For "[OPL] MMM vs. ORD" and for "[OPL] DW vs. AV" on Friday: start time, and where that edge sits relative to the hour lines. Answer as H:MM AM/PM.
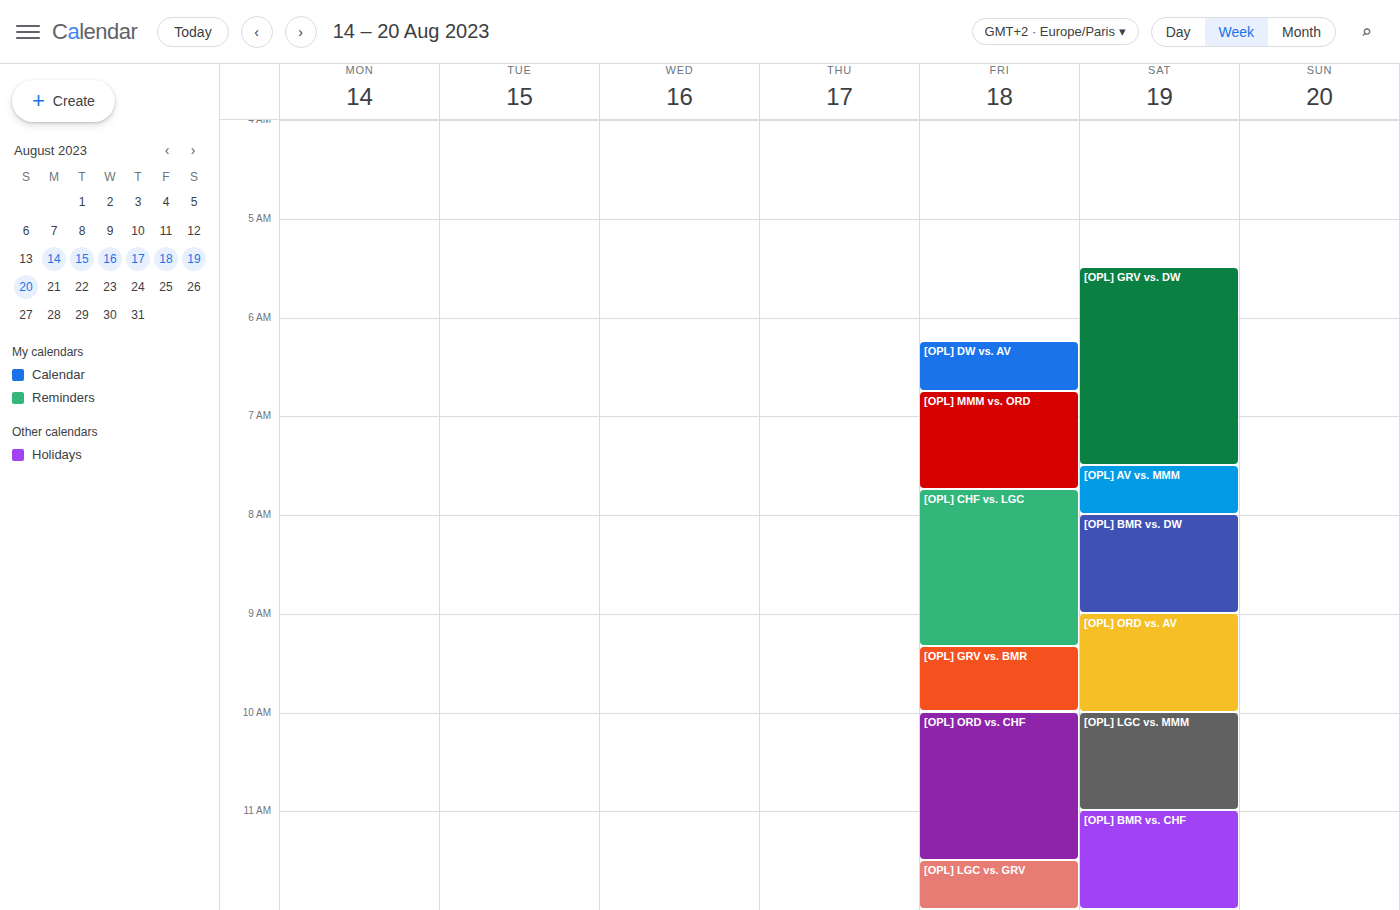
"[OPL] MMM vs. ORD": 6:45 AM, neither: three quarters of the way from the 6 AM line to the 7 AM line. "[OPL] DW vs. AV": 6:15 AM, neither: a quarter of the way from the 6 AM line to the 7 AM line.